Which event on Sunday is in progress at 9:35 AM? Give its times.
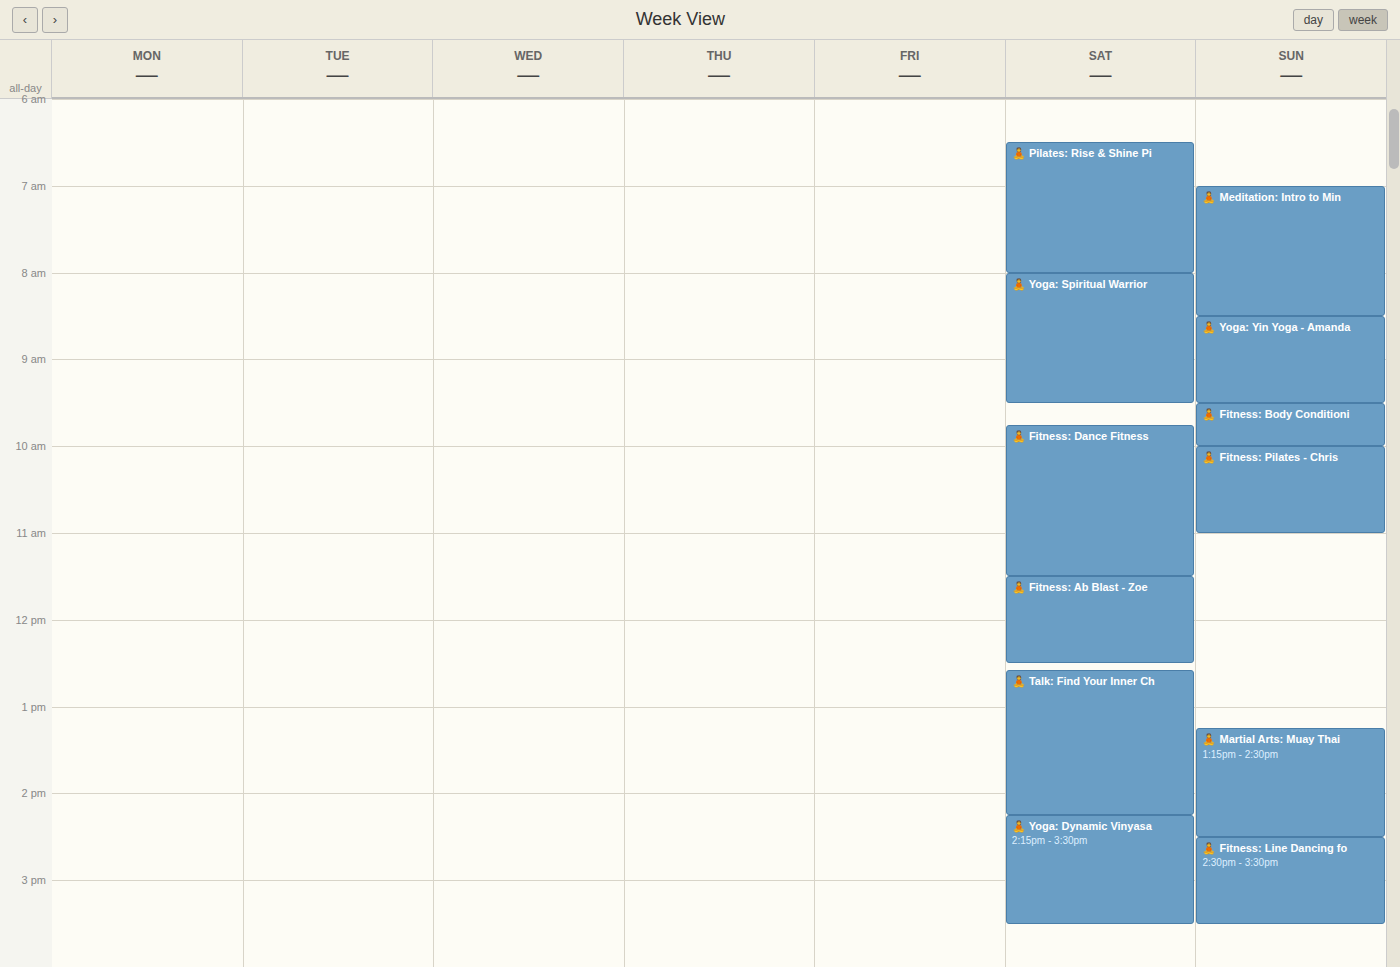
"🧘 Fitness: Body Conditioni", 9:30 AM to 10:00 AM